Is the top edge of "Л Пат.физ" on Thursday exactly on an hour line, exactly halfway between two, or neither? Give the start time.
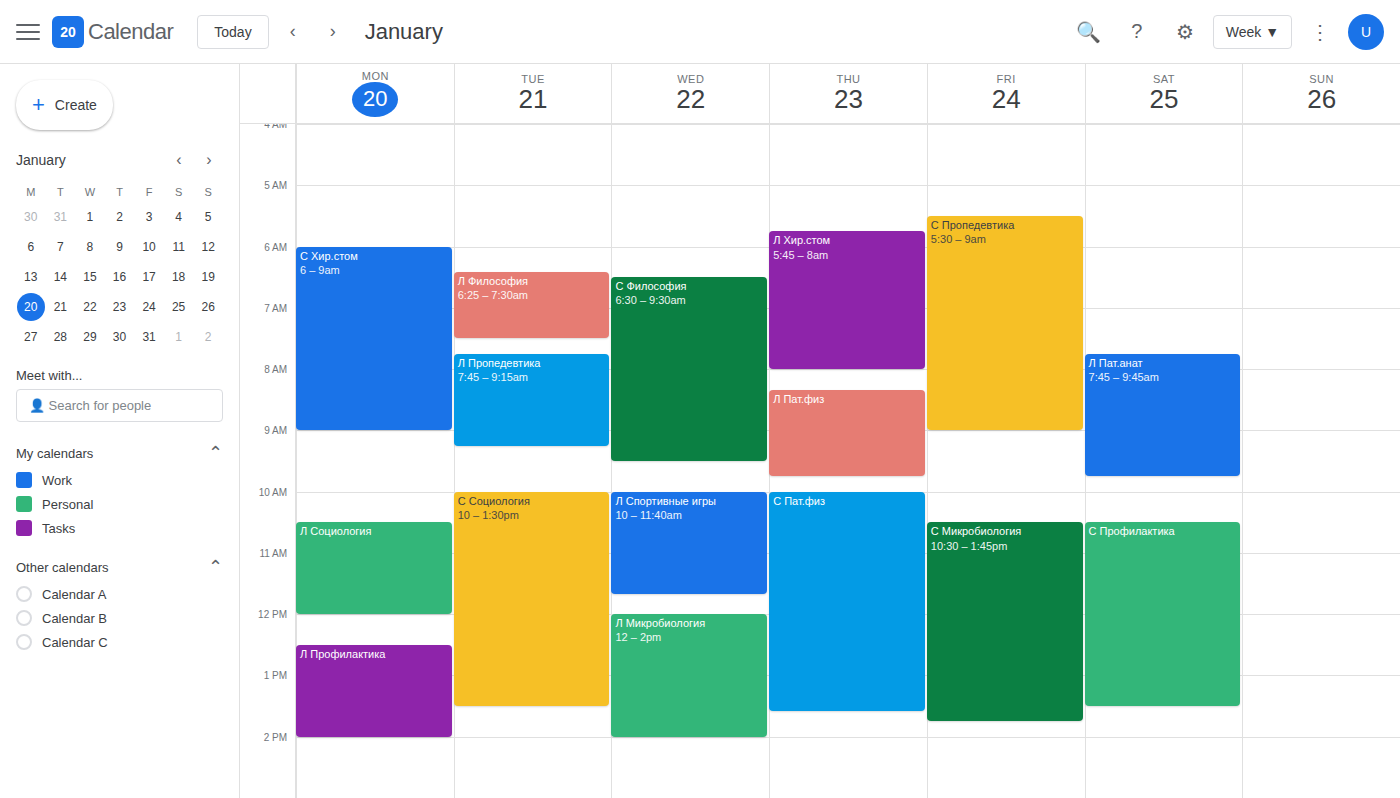
8:20 AM -- neither: 20 minutes below the 8 AM line and 40 minutes above the 9 AM line.